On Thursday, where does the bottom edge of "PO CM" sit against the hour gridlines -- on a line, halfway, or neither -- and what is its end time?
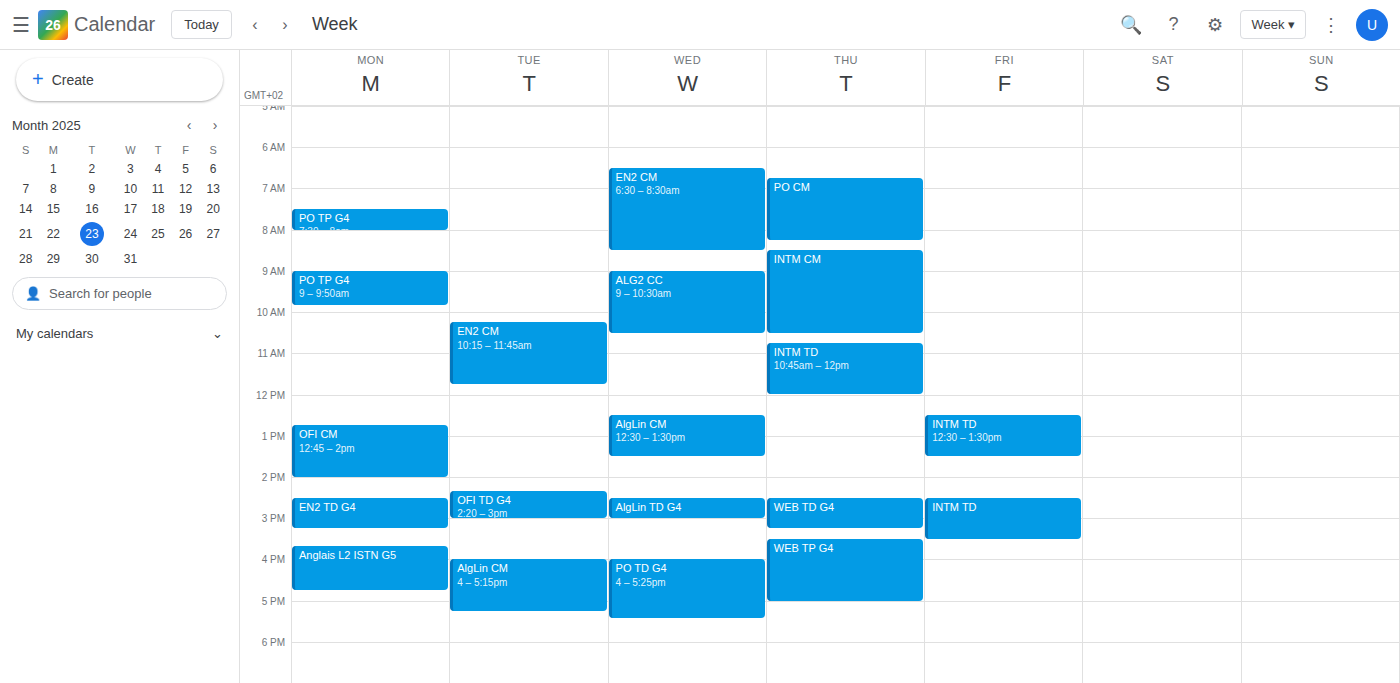
8:15 AM -- neither: a quarter of the way from the 8 AM line to the 9 AM line.